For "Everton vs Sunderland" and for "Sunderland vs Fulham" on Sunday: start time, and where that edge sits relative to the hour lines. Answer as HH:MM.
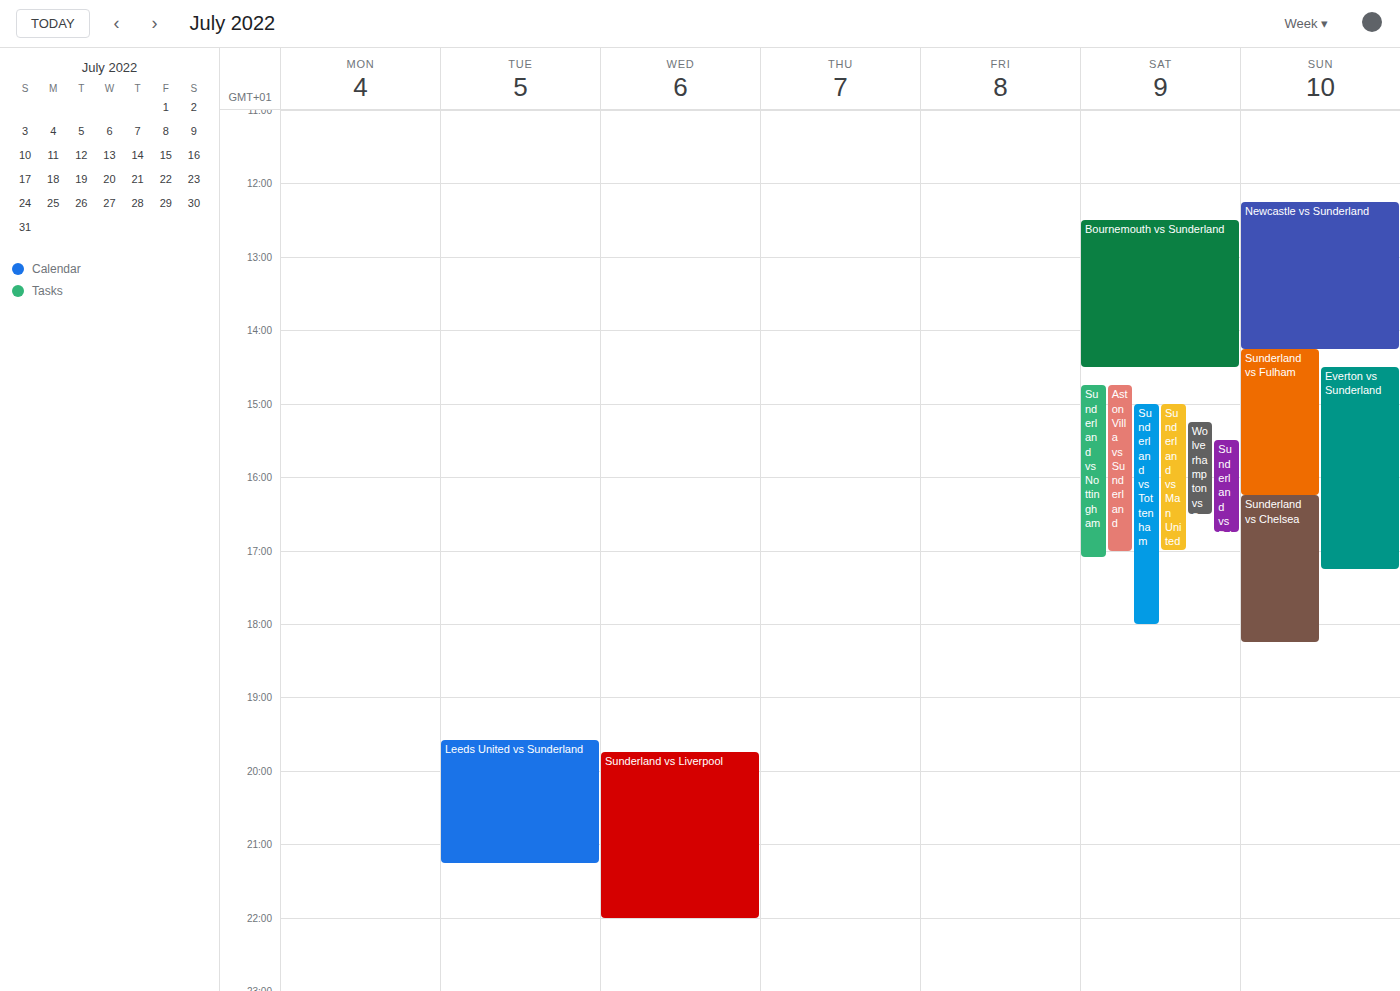
"Everton vs Sunderland": 14:30, halfway between the 14:00 and 15:00 lines. "Sunderland vs Fulham": 14:15, neither: a quarter of the way from the 14:00 line to the 15:00 line.